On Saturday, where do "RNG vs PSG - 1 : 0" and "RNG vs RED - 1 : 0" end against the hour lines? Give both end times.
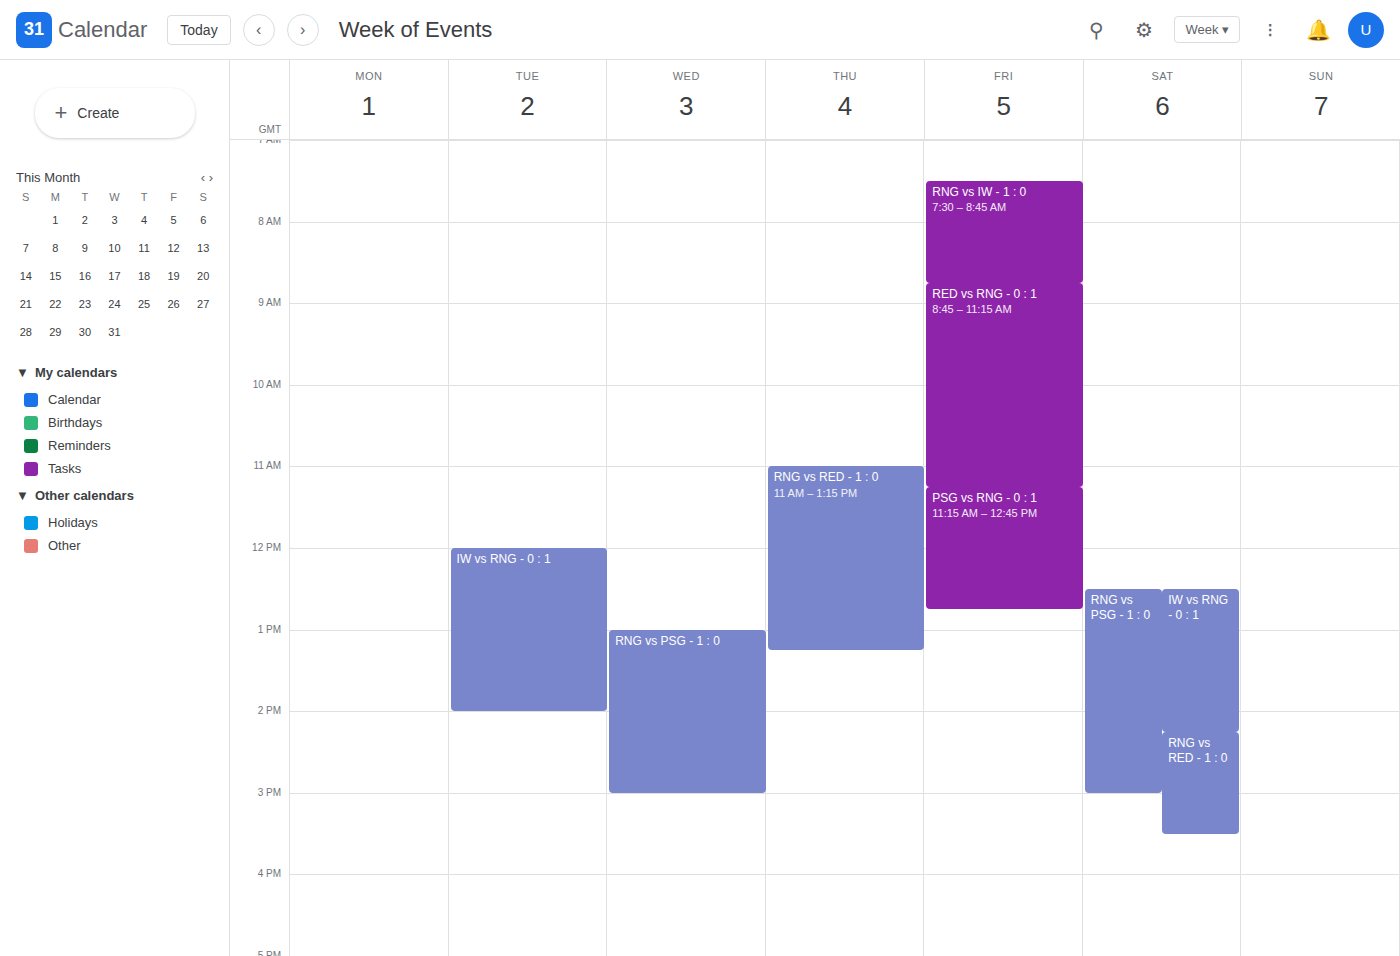
"RNG vs PSG - 1 : 0": 3:00 PM, exactly on the 3 PM line. "RNG vs RED - 1 : 0": 3:30 PM, halfway between the 3 PM and 4 PM lines.